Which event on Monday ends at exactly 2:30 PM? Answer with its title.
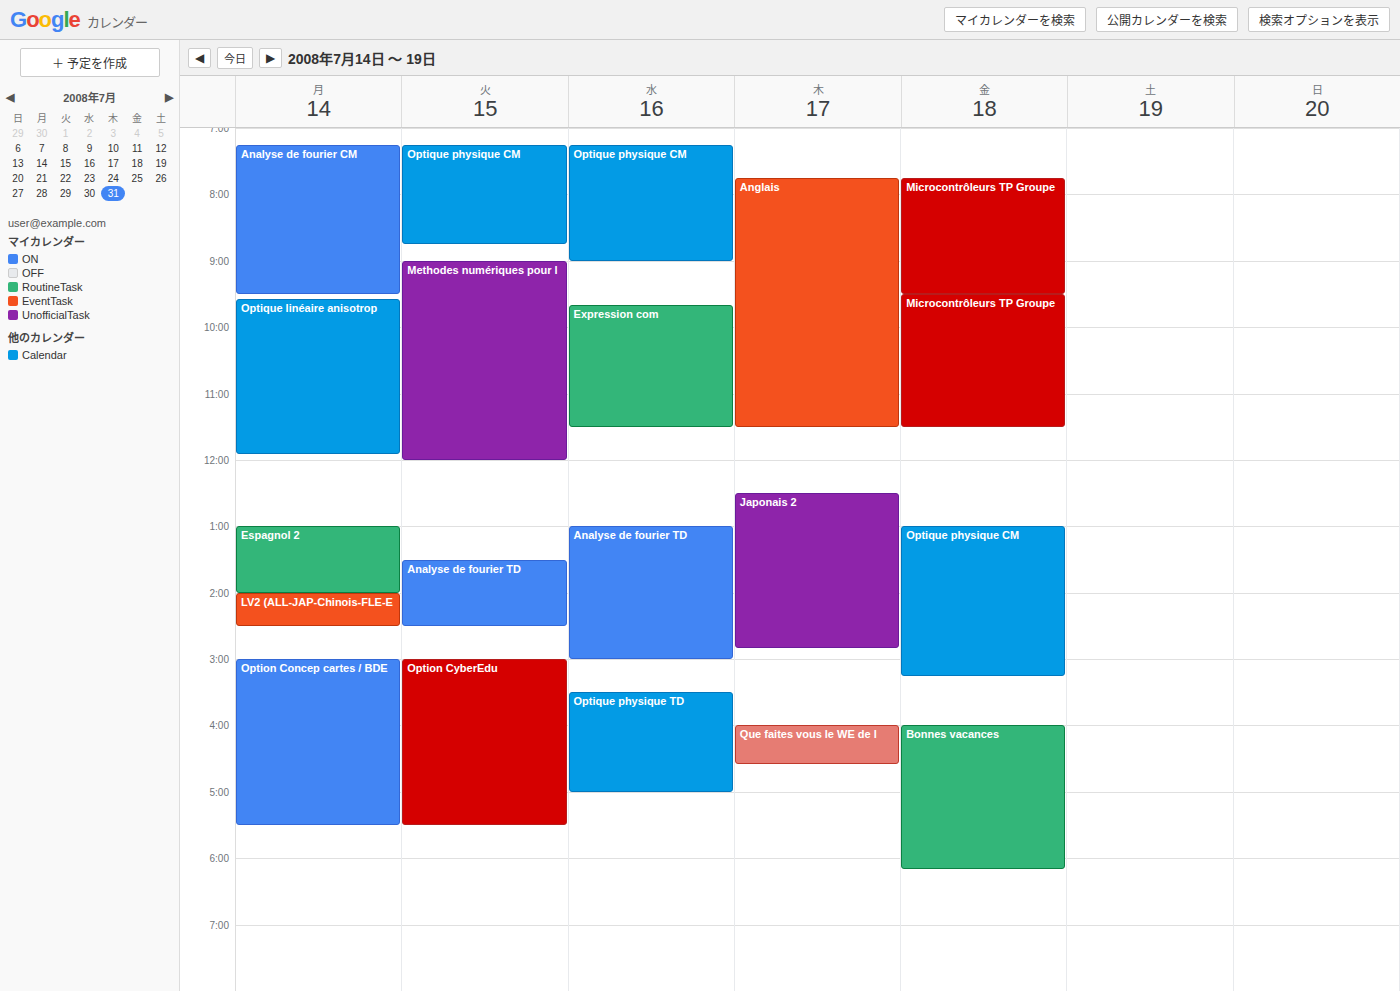
"LV2 (ALL-JAP-Chinois-FLE-E"